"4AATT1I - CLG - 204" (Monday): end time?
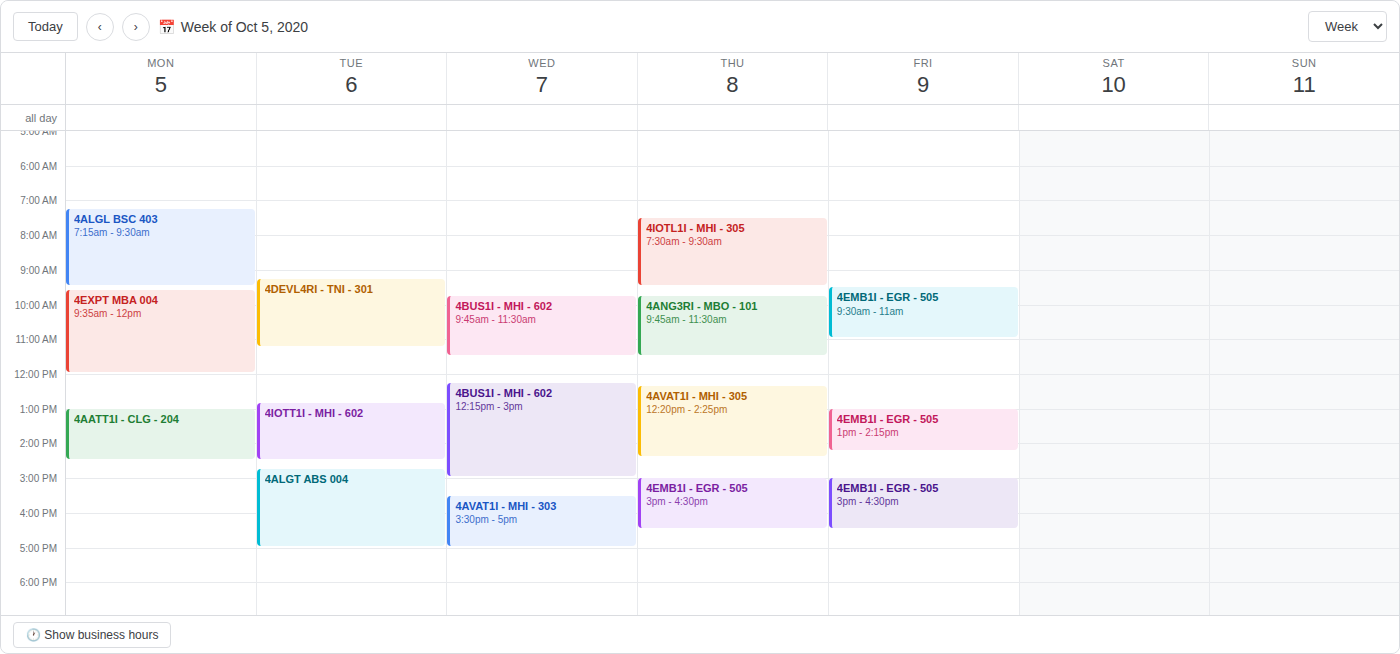
2:30 PM